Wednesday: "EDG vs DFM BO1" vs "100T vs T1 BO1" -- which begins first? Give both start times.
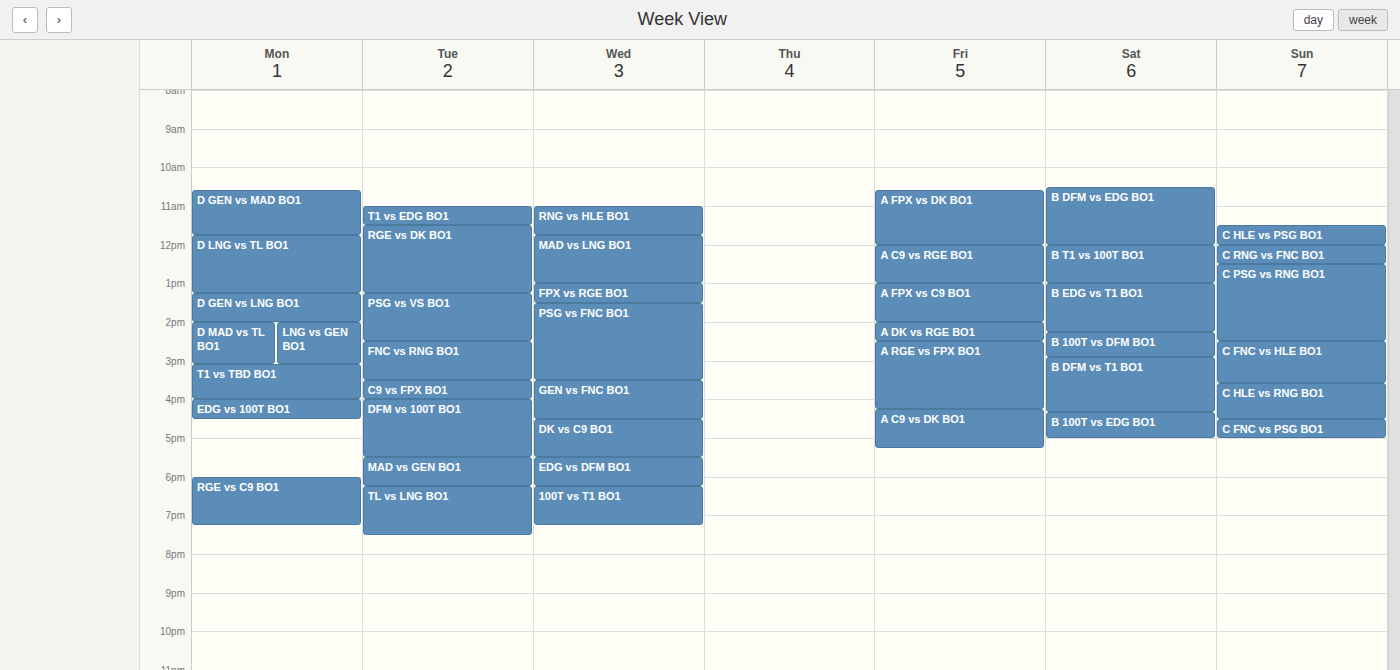
"EDG vs DFM BO1" 17:30; "100T vs T1 BO1" 18:15.